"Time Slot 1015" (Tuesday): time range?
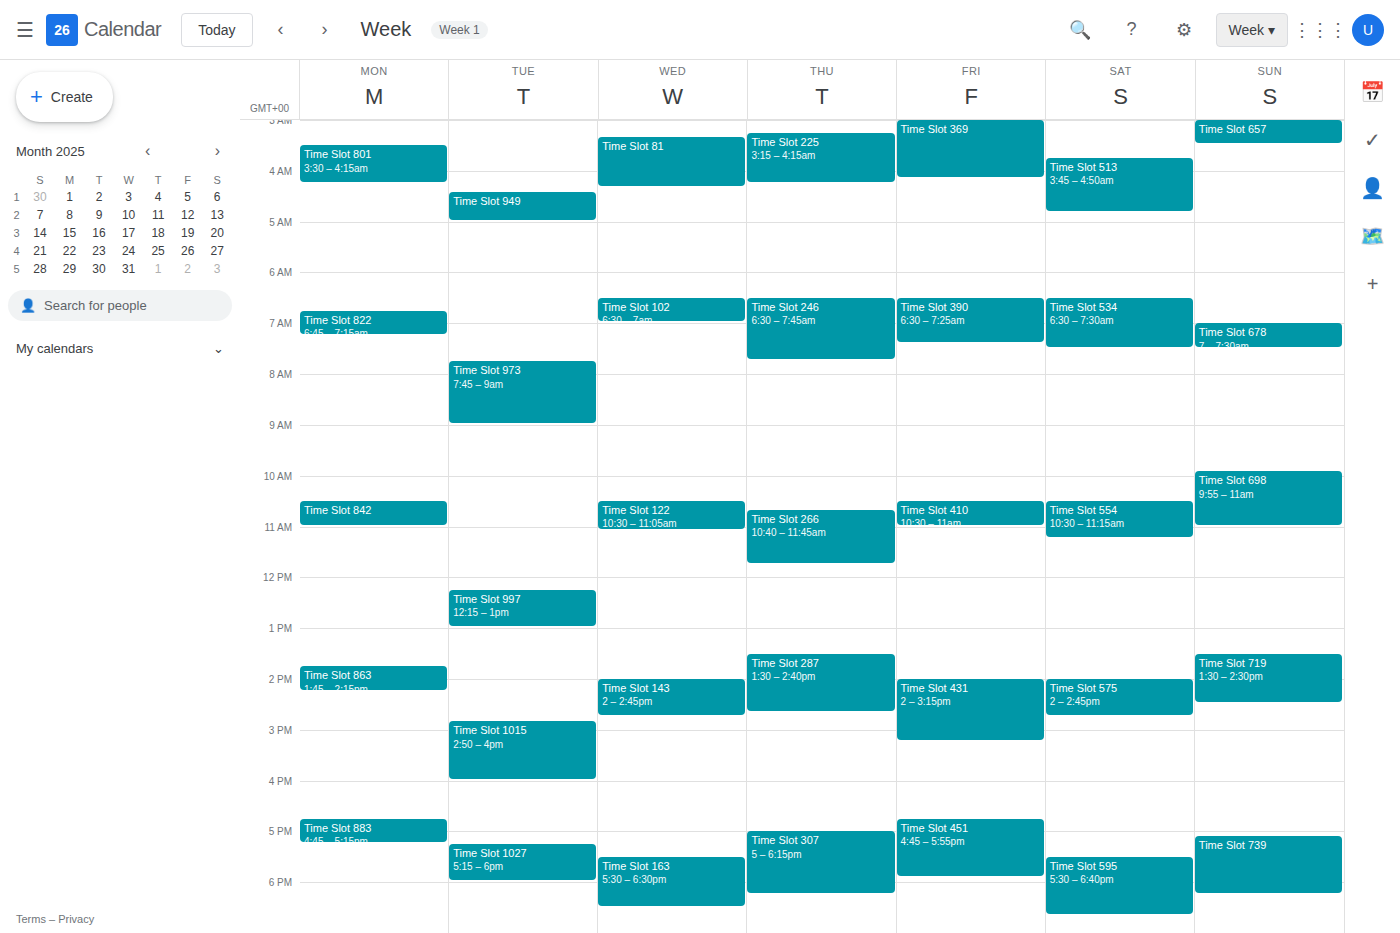
14:50 to 16:00